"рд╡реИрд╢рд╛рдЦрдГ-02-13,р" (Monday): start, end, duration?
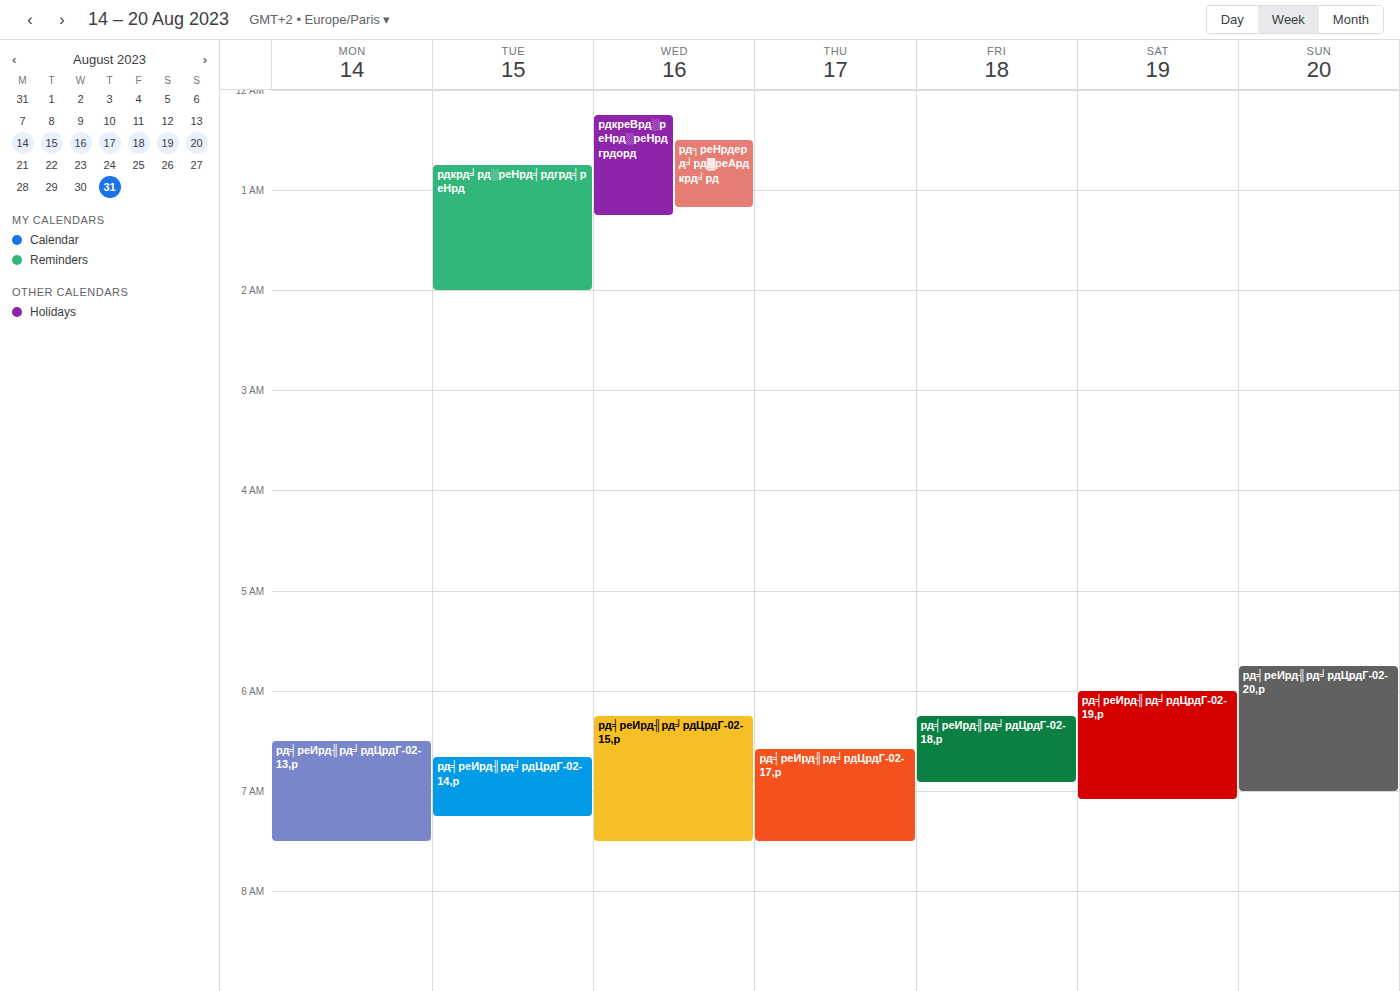
6:30 AM to 7:30 AM, 1 hour